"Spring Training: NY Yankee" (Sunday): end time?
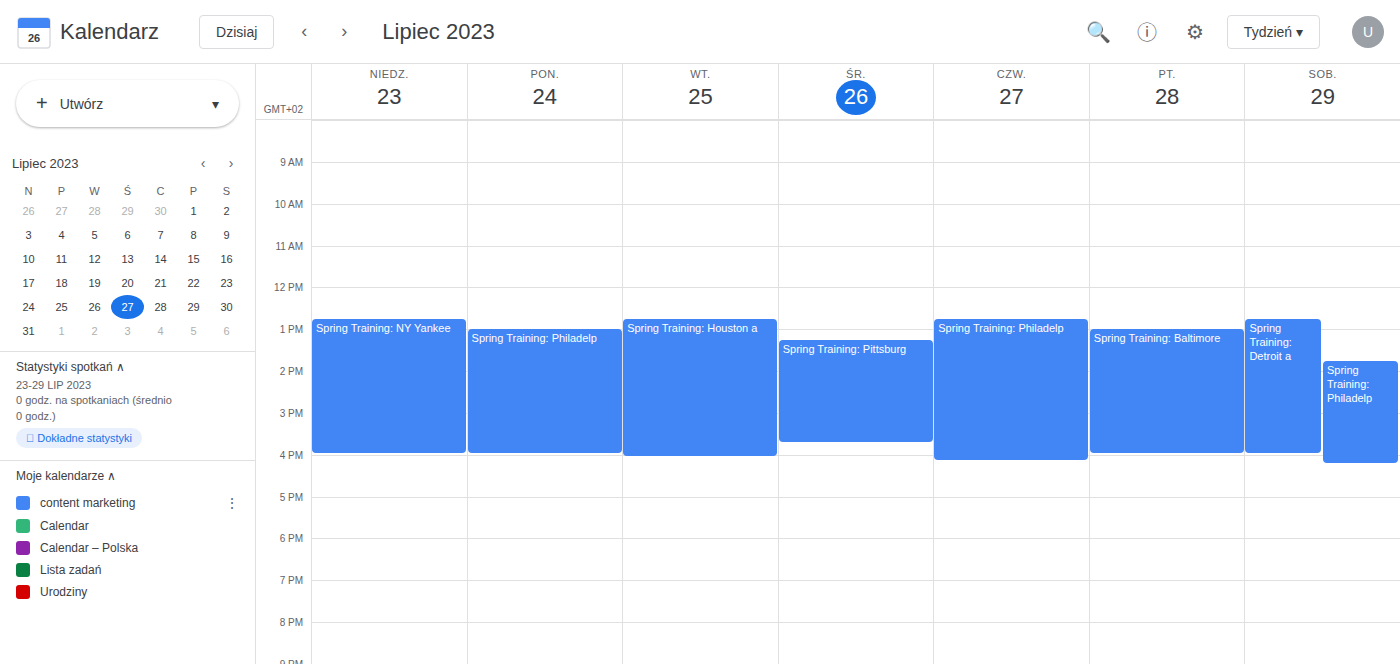
16:00